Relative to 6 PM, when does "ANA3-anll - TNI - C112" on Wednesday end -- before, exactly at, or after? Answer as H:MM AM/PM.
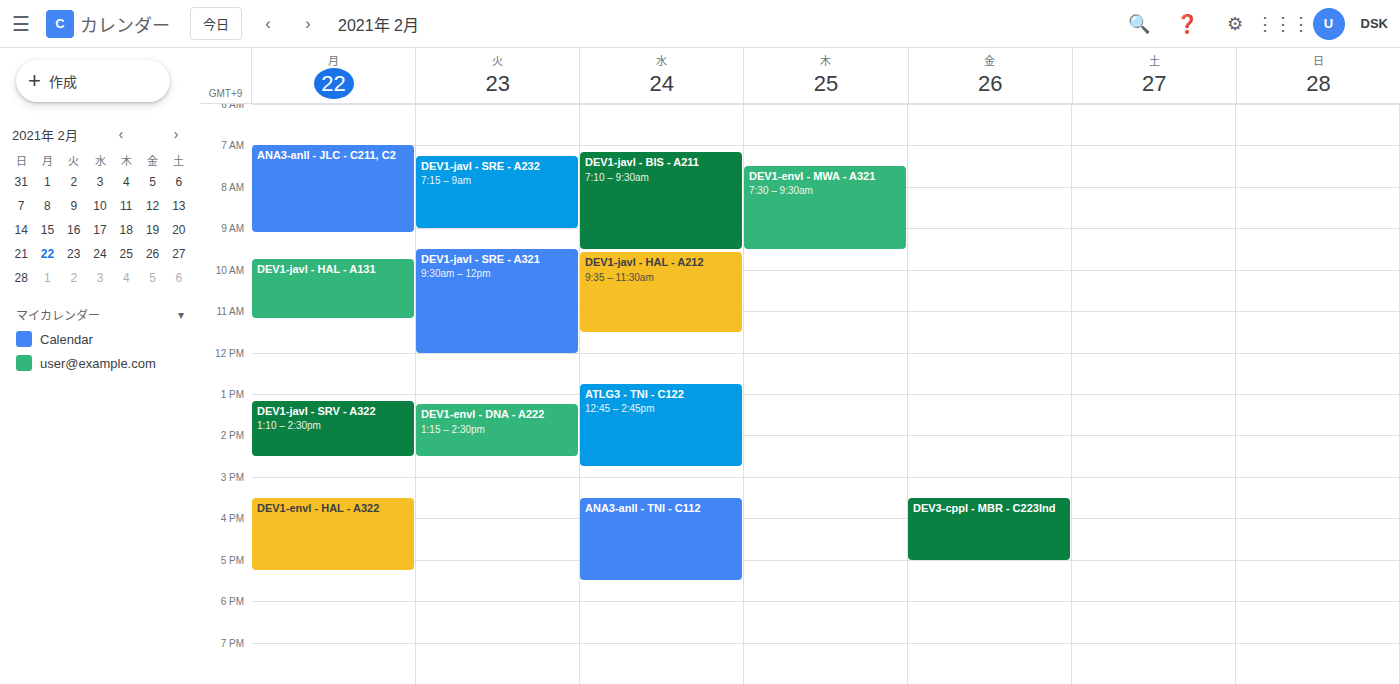
5:30 PM -- before 6 PM, 30 minutes above the 6 PM line.